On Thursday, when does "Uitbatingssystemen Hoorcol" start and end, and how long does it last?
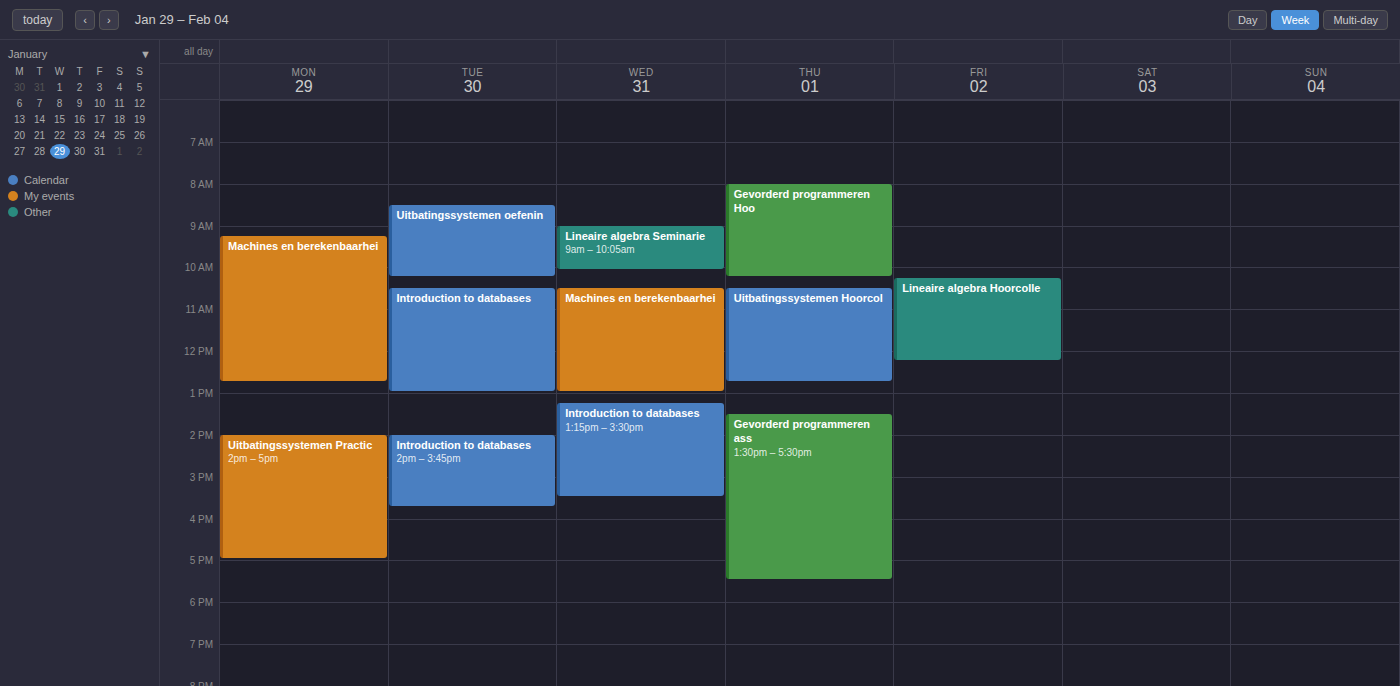
10:30 AM to 12:45 PM, 2 hours 15 minutes